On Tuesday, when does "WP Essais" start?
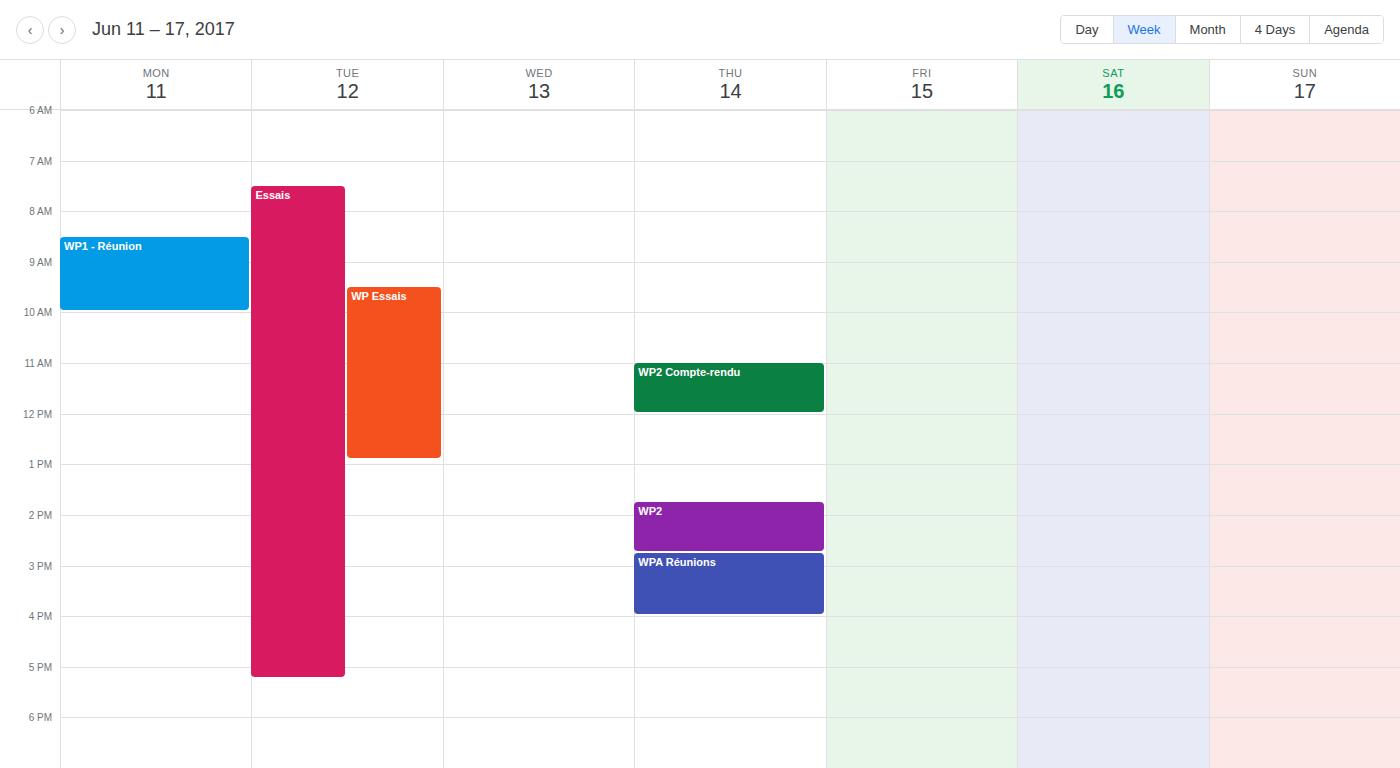
9:30 AM